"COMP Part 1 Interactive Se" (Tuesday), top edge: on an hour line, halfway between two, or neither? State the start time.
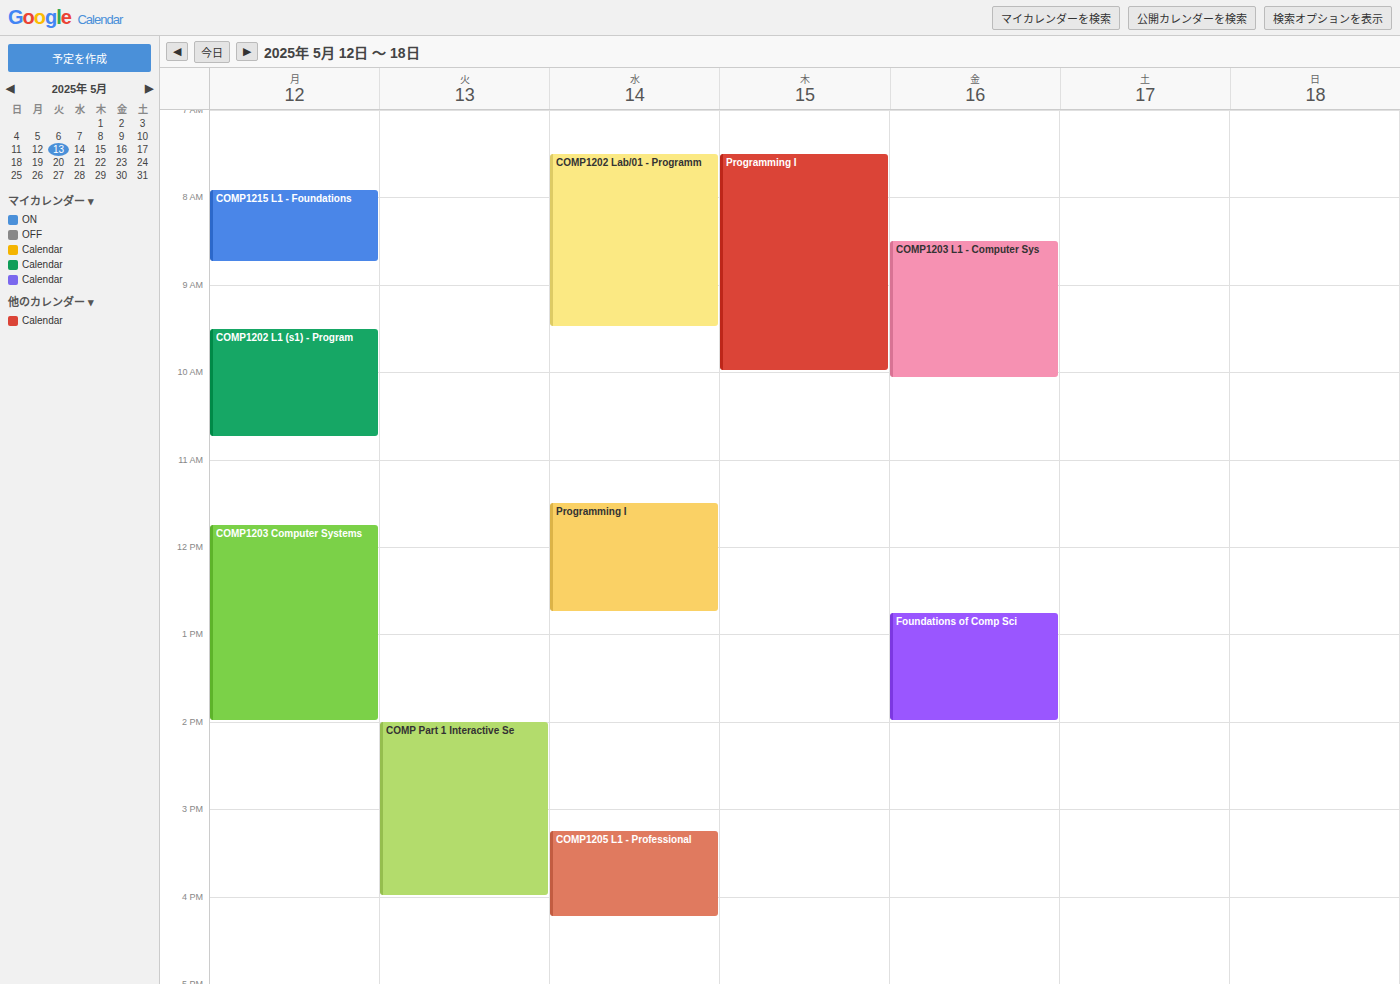
14:00 -- exactly on the 14:00 line.